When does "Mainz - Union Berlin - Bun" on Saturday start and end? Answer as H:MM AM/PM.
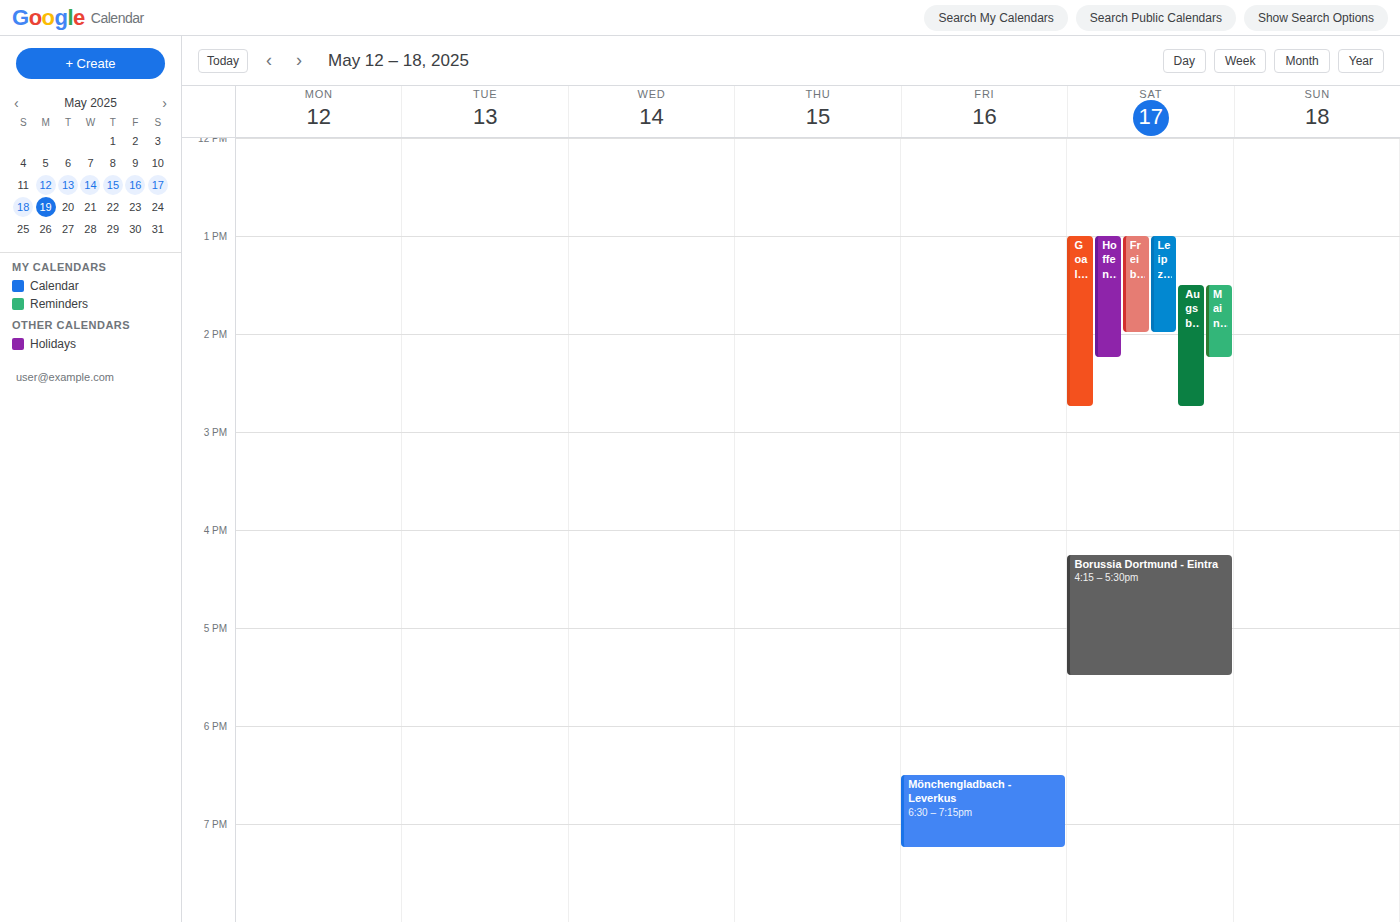
1:30 PM to 2:15 PM